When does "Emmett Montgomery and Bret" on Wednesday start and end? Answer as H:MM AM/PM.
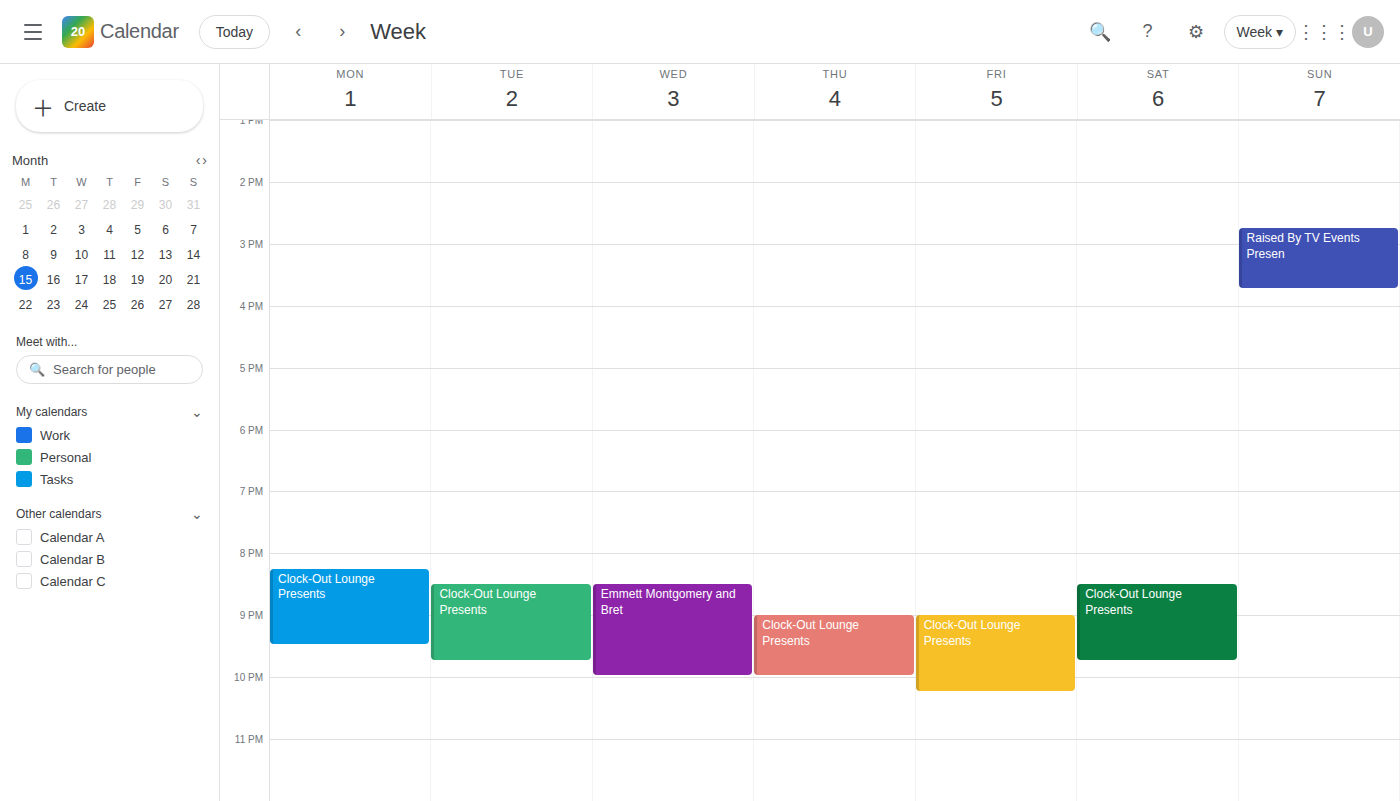
8:30 PM to 10:00 PM